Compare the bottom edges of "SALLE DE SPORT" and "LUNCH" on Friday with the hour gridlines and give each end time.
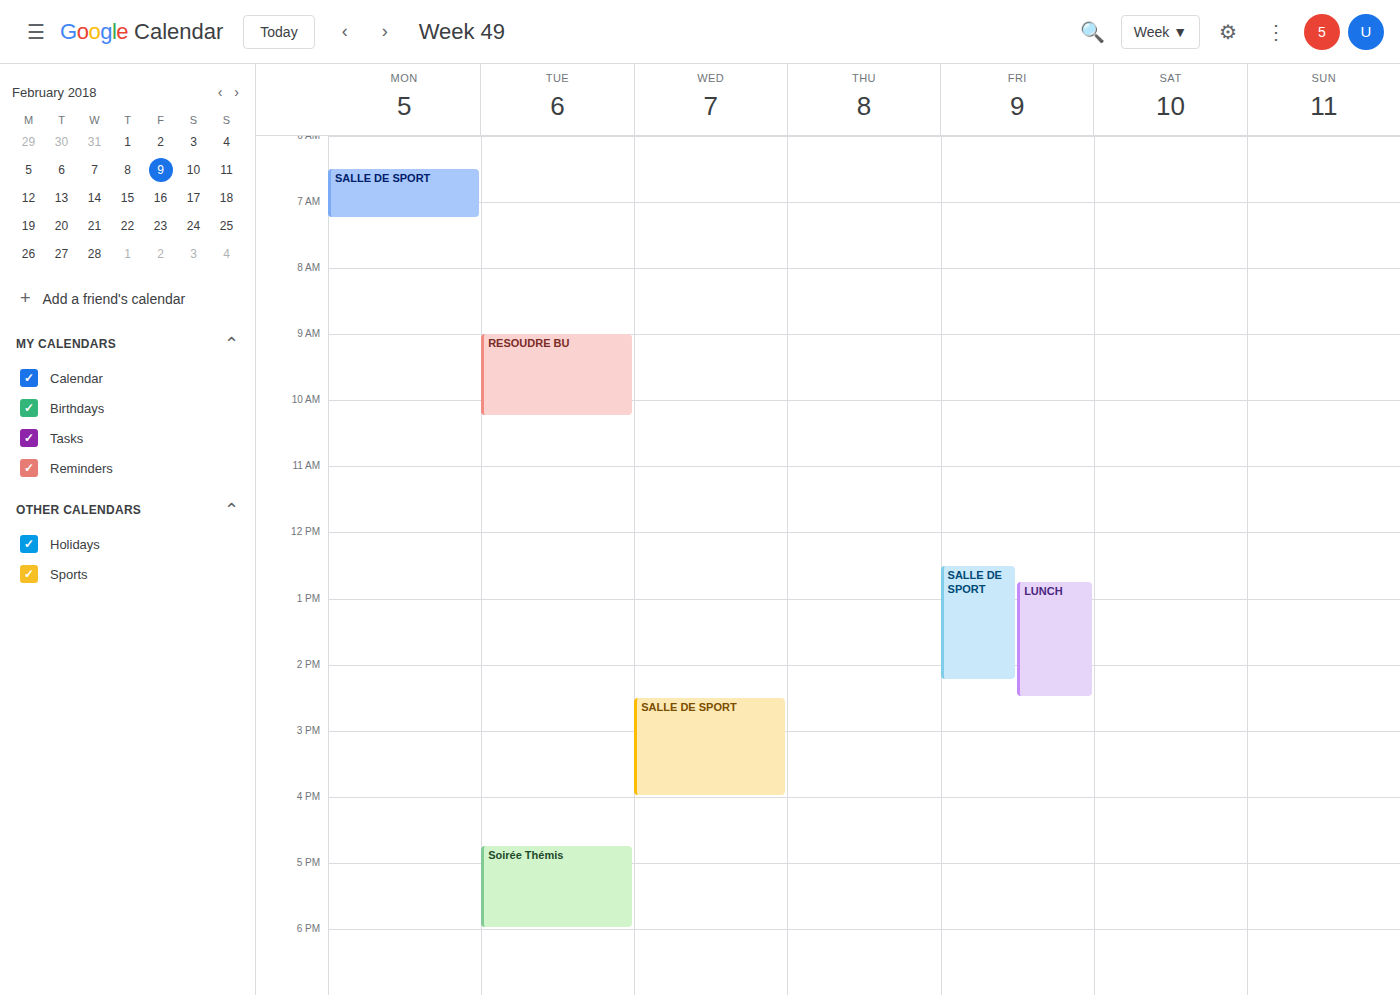
"SALLE DE SPORT": 2:15 PM, neither: a quarter of the way from the 2 PM line to the 3 PM line. "LUNCH": 2:30 PM, halfway between the 2 PM and 3 PM lines.